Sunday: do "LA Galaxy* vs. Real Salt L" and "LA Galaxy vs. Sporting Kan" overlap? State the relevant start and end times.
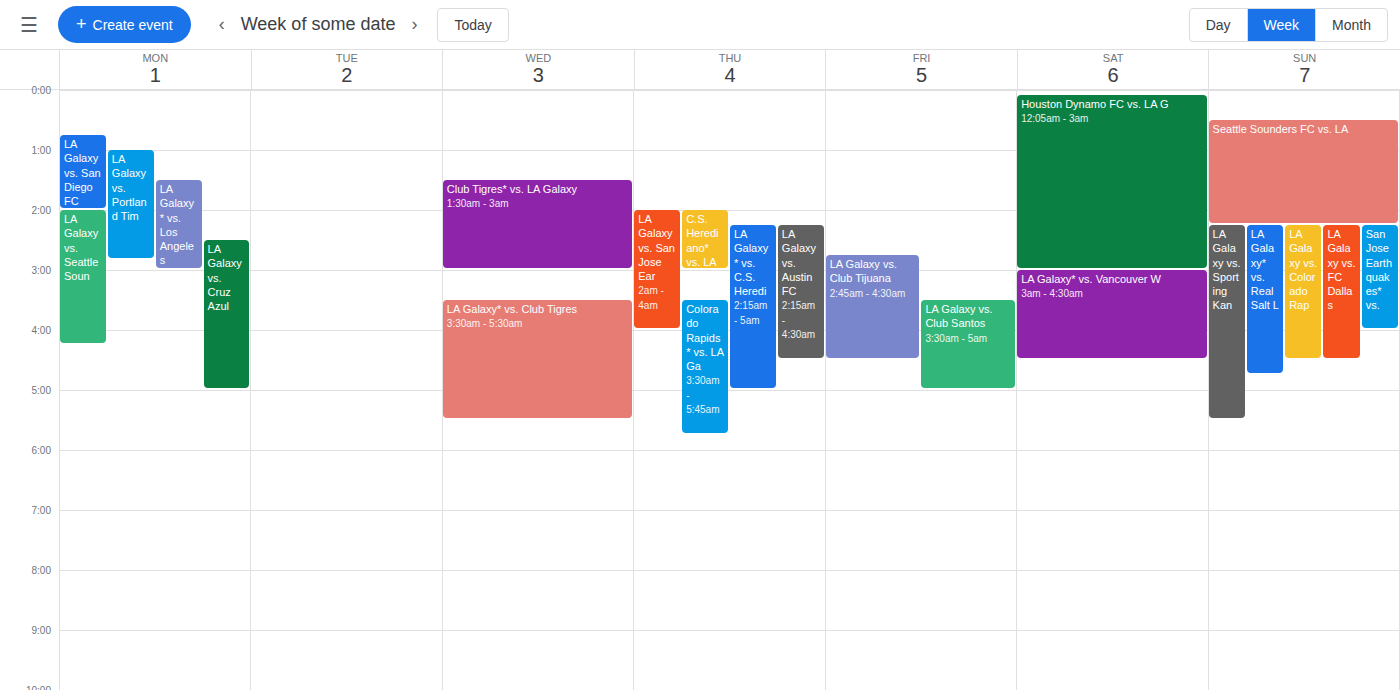
"LA Galaxy vs. Sporting Kan" starts at 2:15 AM, before "LA Galaxy* vs. Real Salt L" ends at 4:45 AM -- they overlap.